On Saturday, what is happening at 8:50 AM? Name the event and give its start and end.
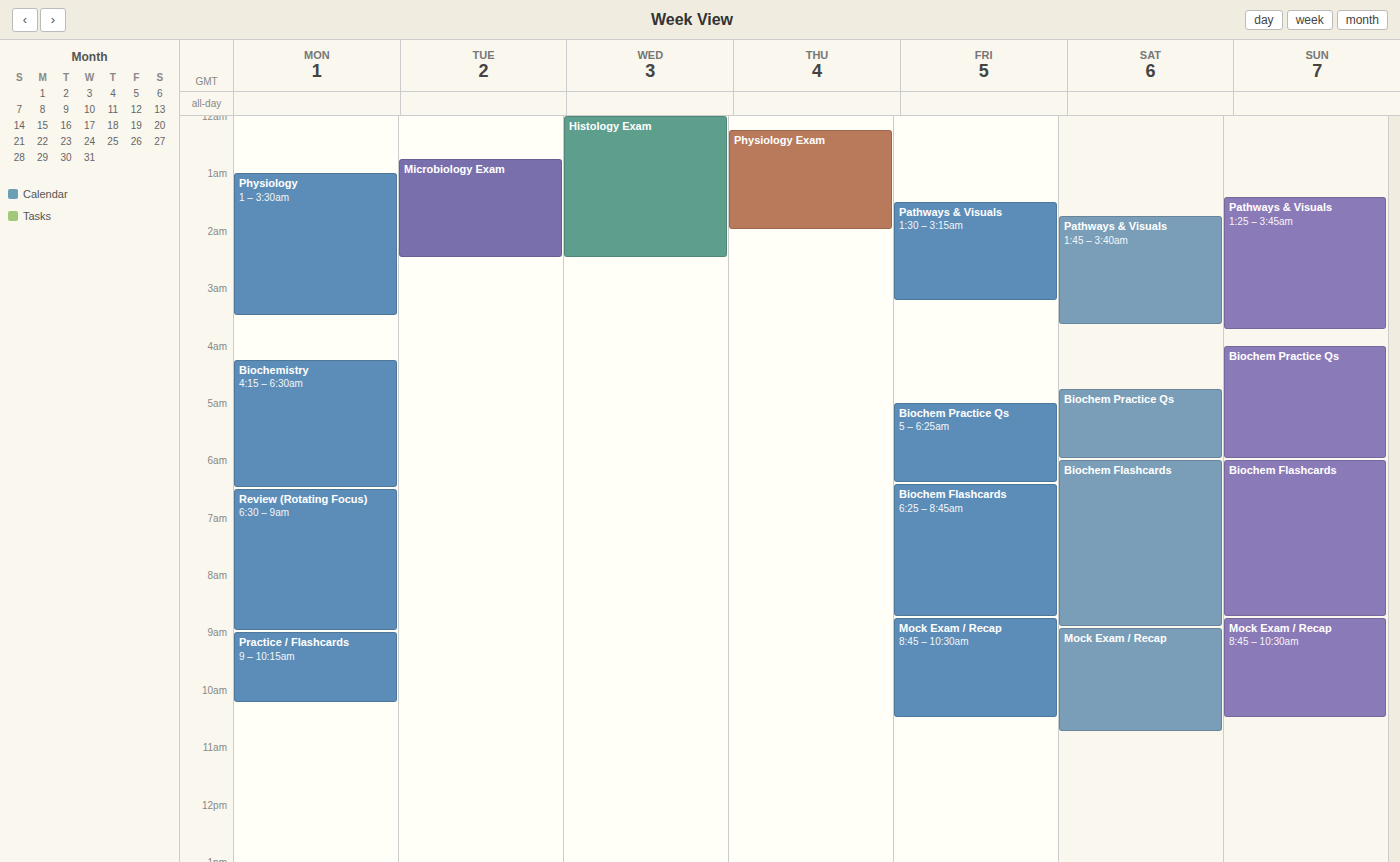
"Biochem Flashcards", 6:00 AM to 8:55 AM